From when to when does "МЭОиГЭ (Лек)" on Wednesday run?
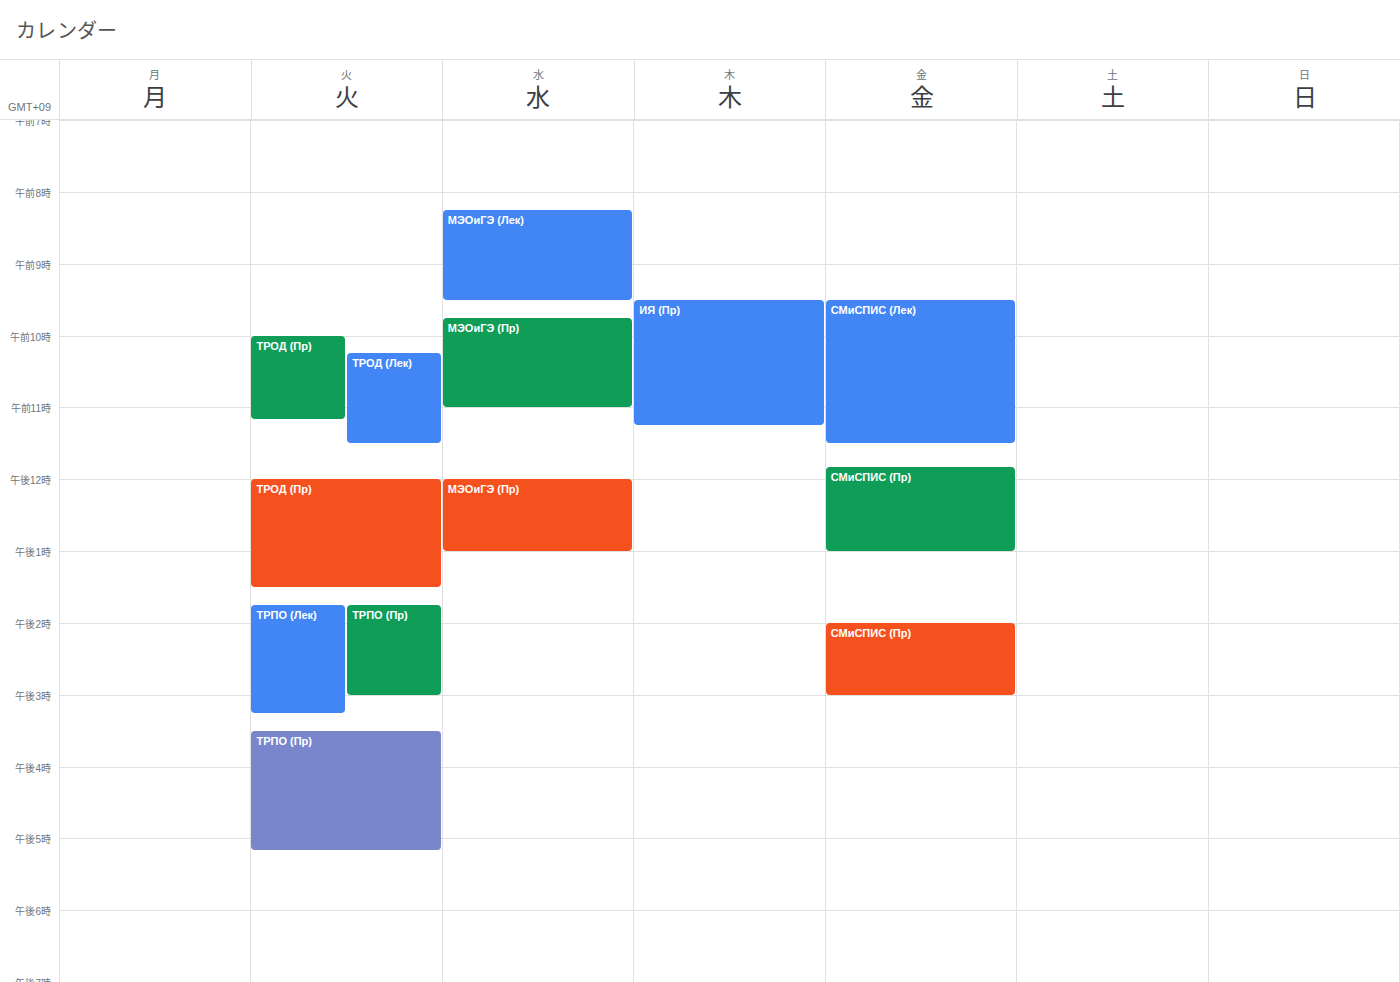
8:15 AM to 9:30 AM